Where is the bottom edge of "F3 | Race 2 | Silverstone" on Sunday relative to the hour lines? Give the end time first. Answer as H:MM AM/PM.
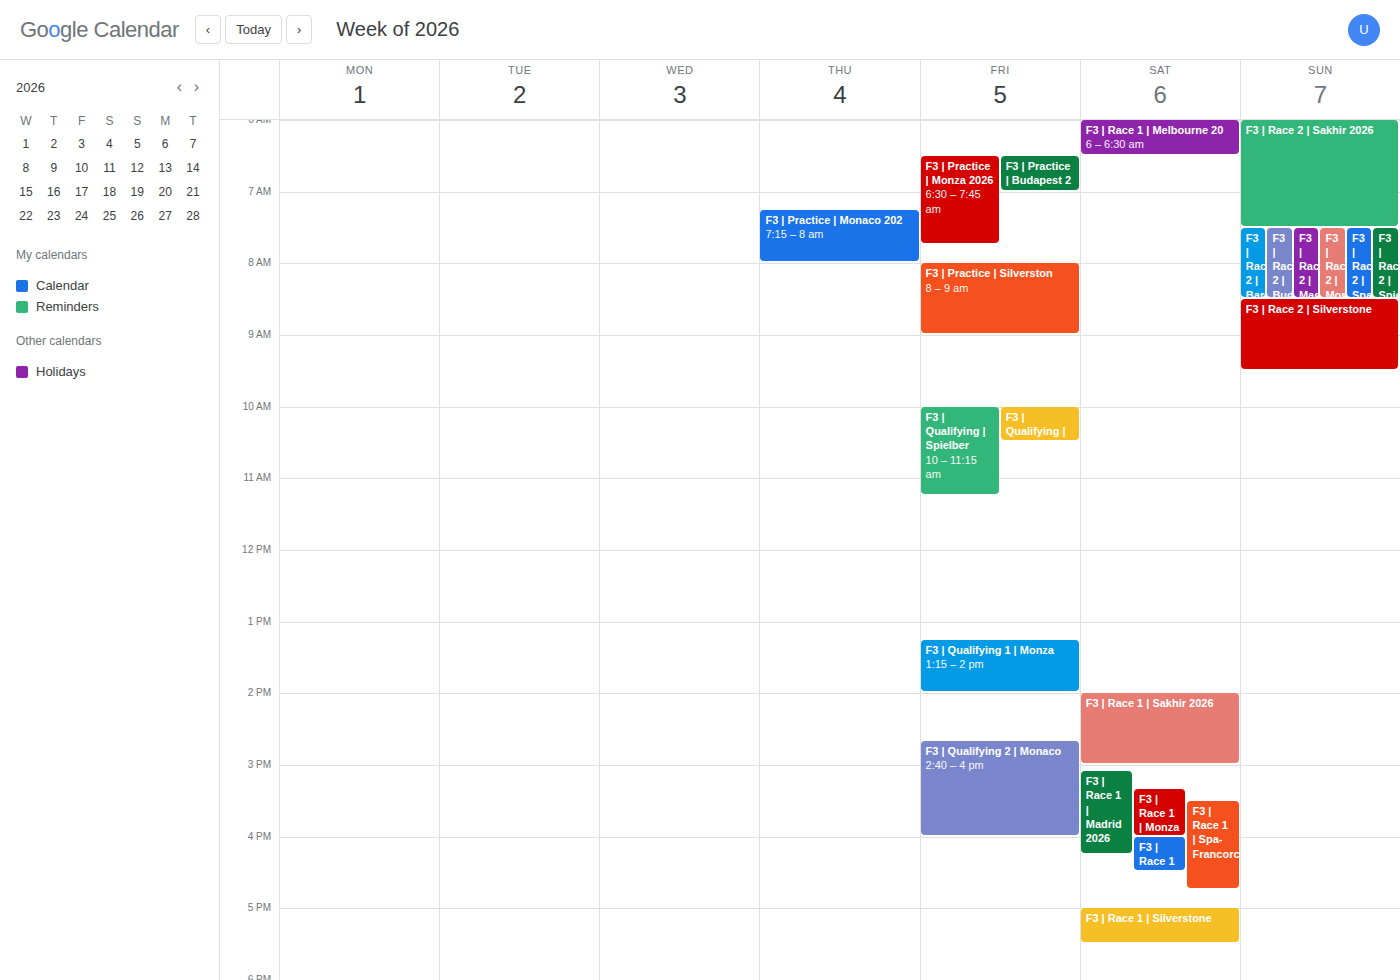
9:30 AM -- halfway between the 9 AM and 10 AM lines.